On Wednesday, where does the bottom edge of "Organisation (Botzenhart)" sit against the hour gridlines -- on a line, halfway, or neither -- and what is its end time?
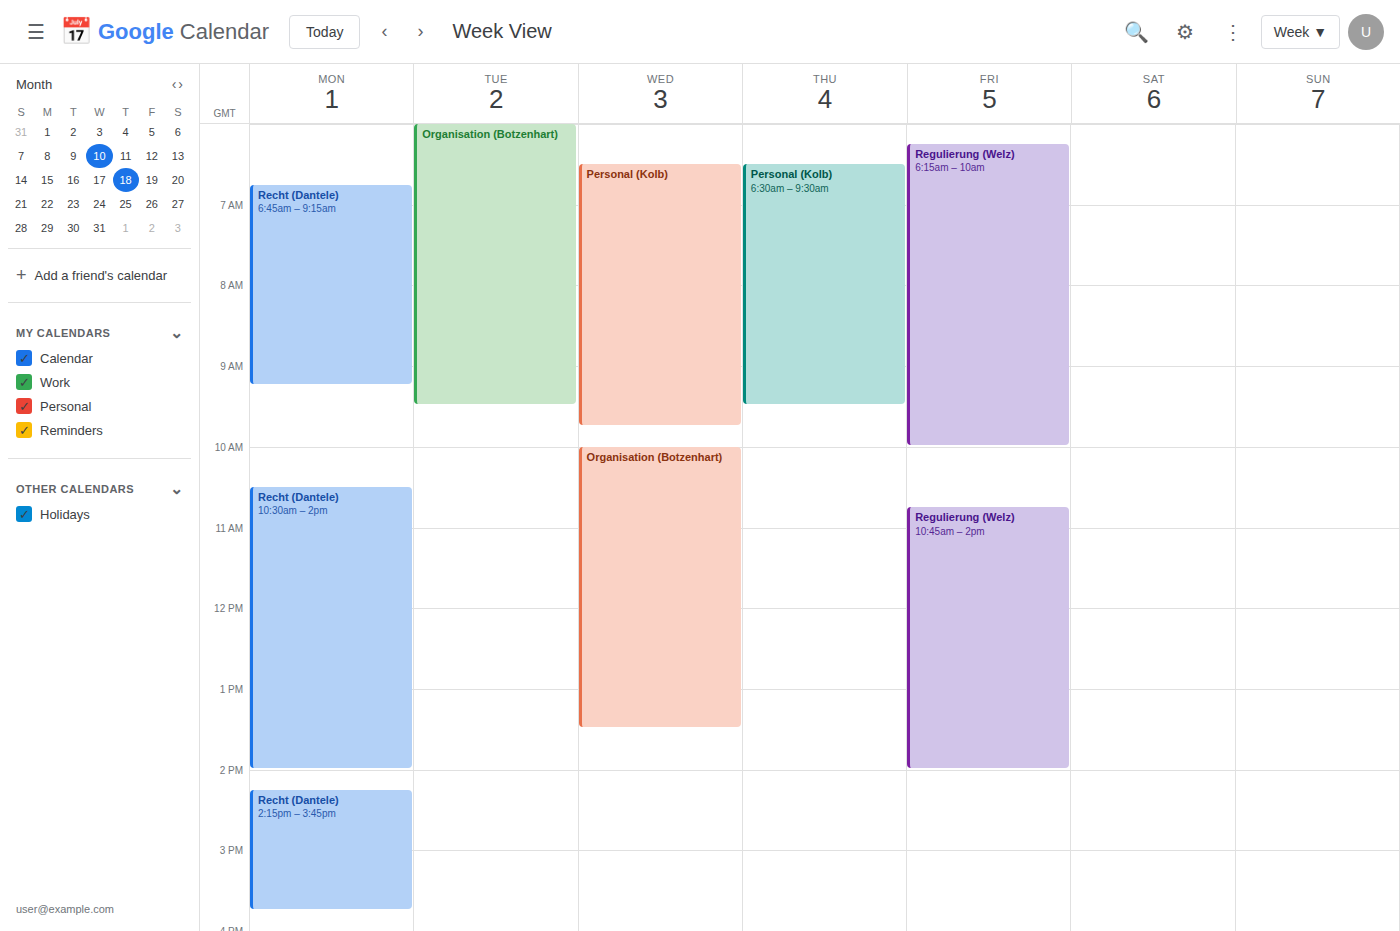
1:30 PM -- halfway between the 1 PM and 2 PM lines.